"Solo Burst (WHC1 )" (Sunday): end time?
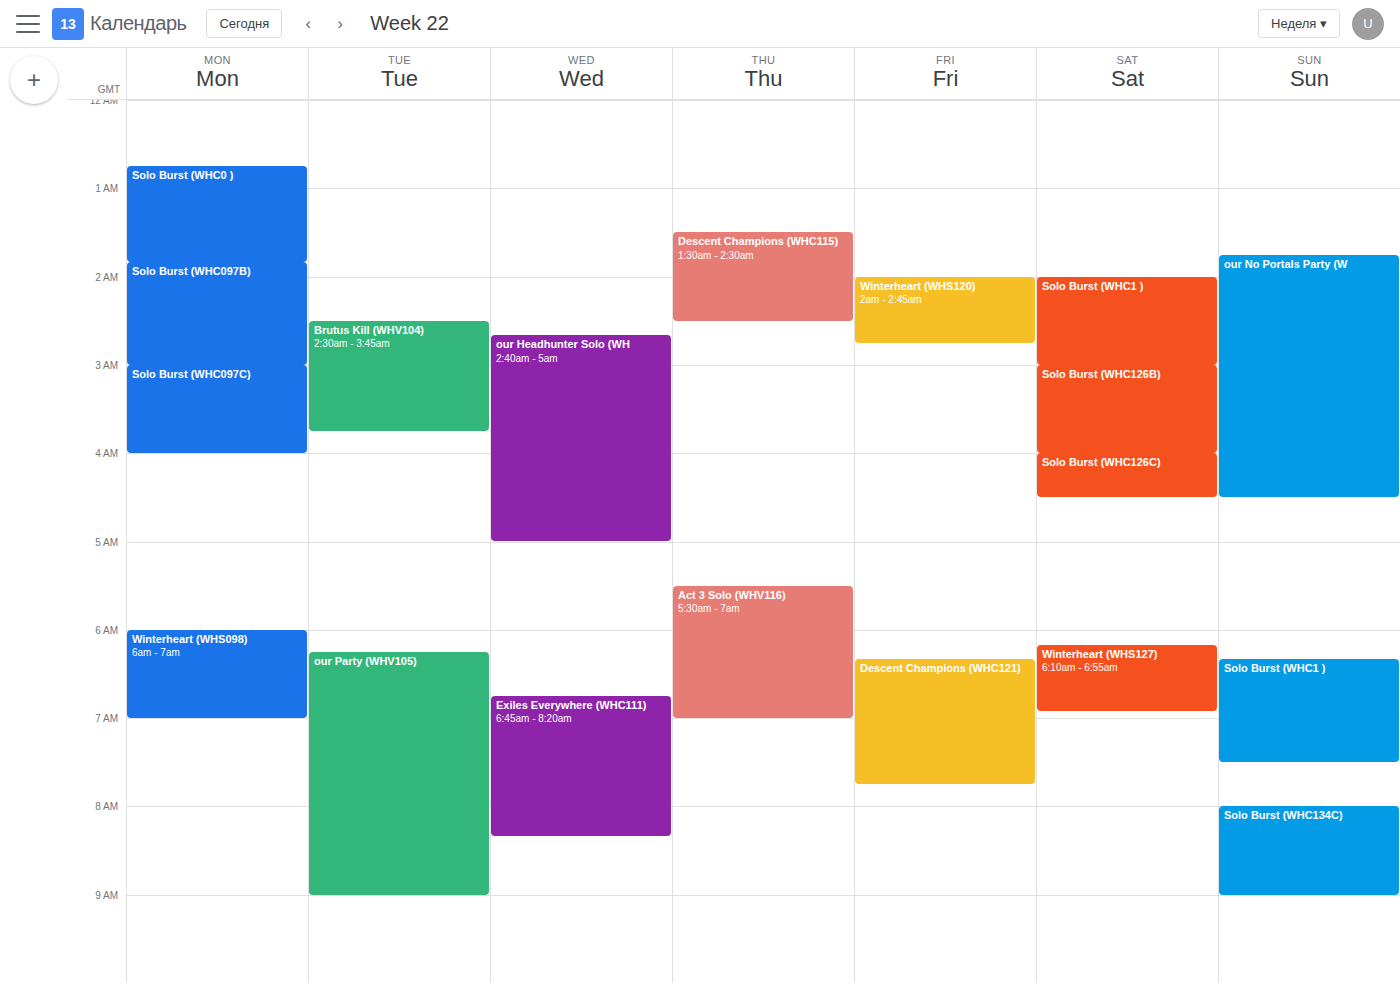
7:30 AM